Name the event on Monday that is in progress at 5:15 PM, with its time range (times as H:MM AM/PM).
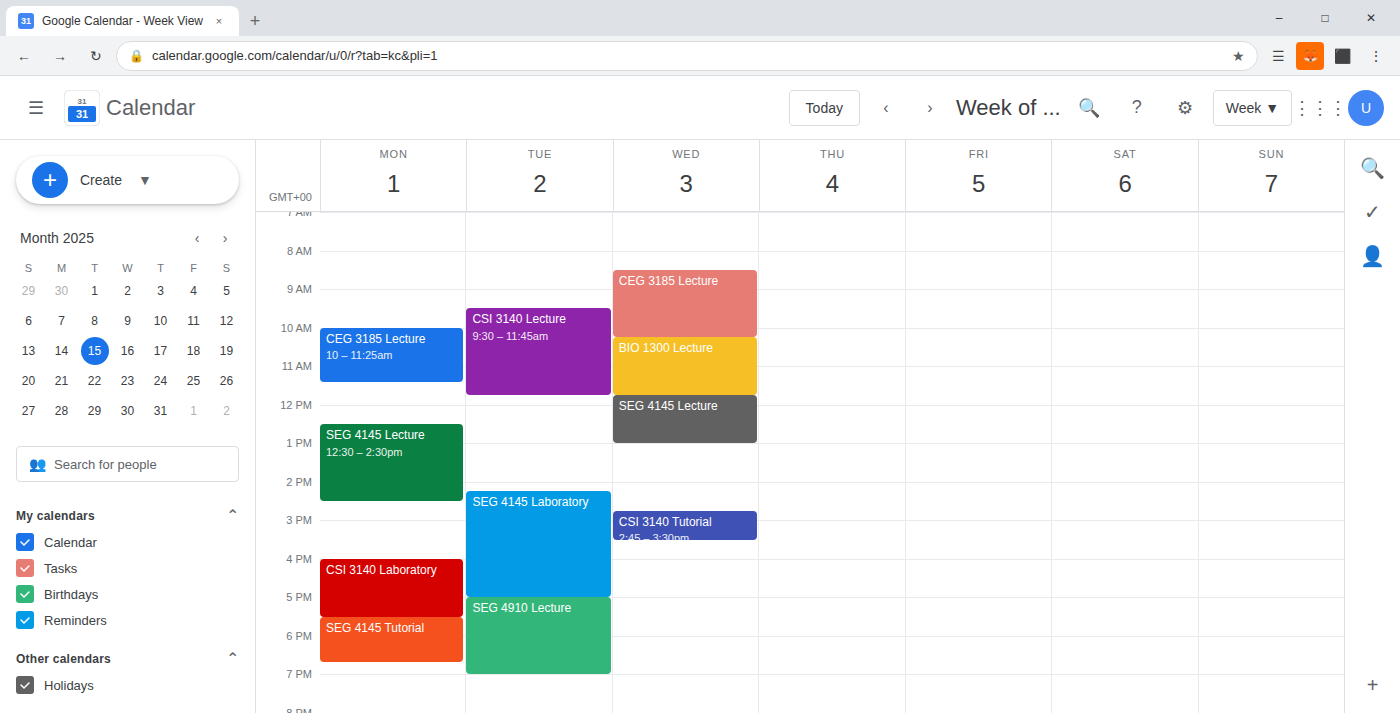
"CSI 3140 Laboratory", 4:00 PM to 5:30 PM